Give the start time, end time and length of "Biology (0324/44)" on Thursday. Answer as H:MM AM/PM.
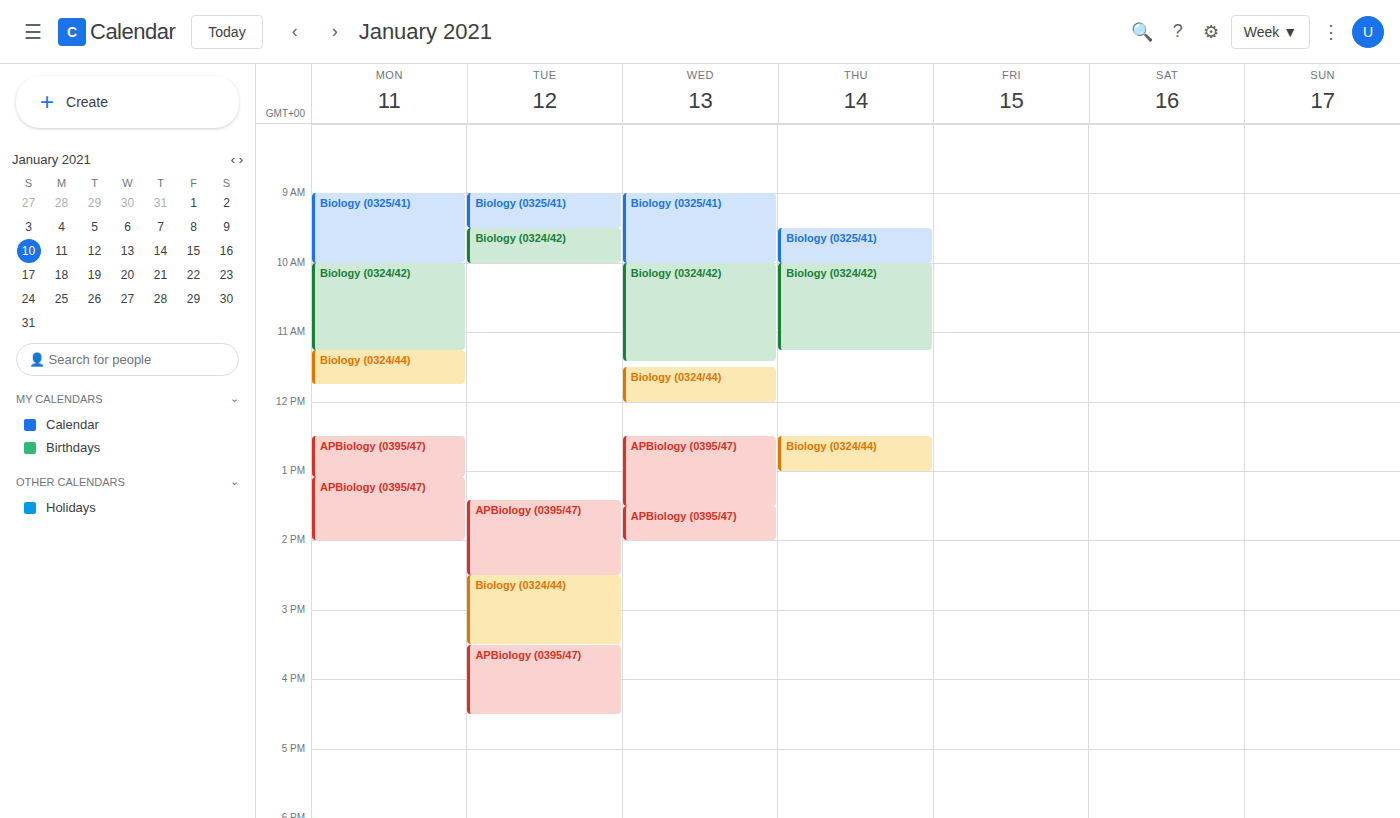
12:30 PM to 1:00 PM, 30 minutes